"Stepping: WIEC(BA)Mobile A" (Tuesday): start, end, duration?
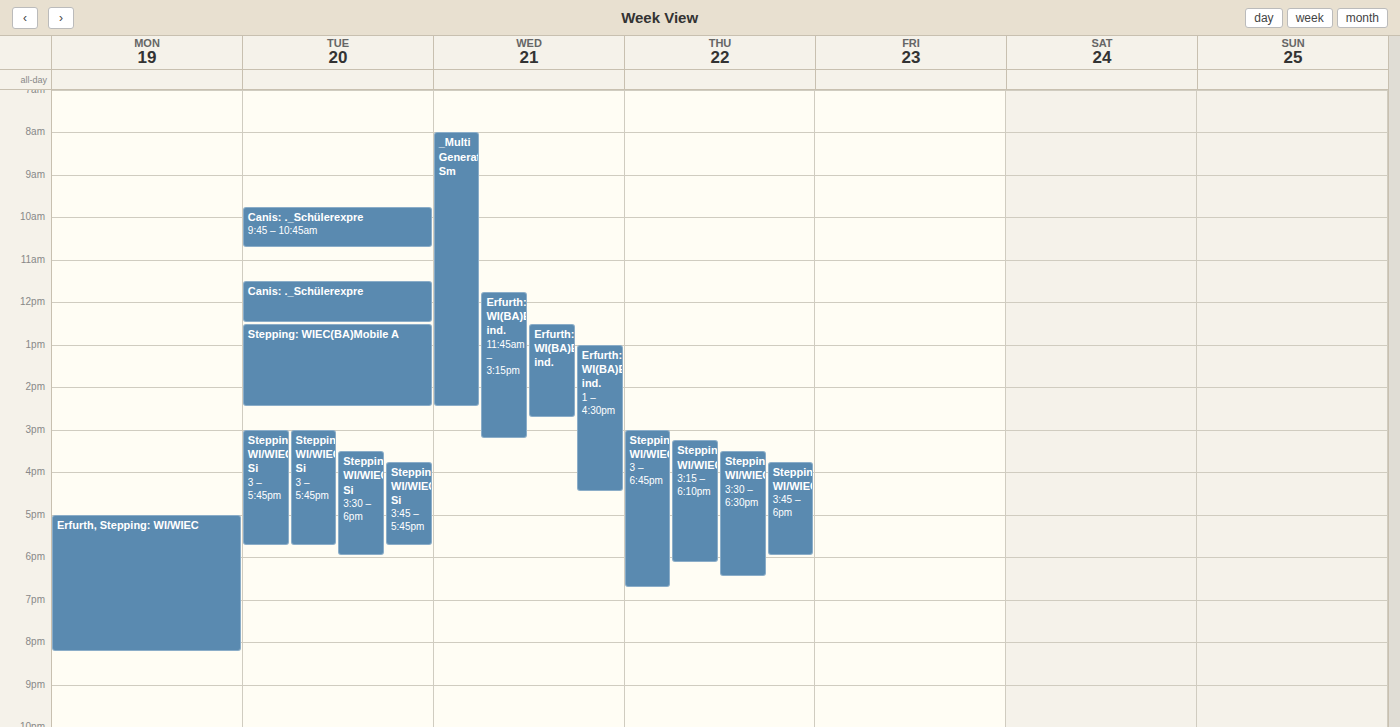
12:30 PM to 2:30 PM, 2 hours